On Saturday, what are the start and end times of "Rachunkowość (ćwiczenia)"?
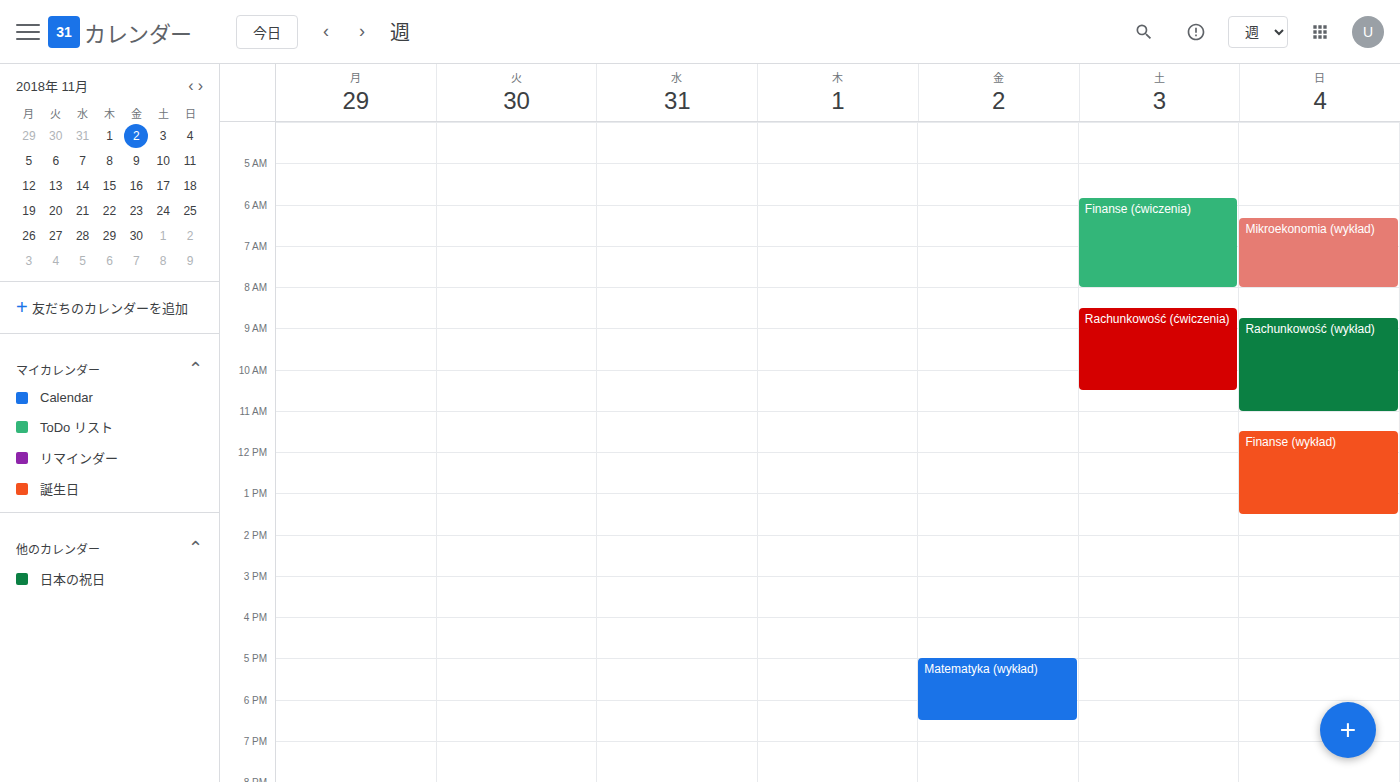
8:30 AM to 10:30 AM